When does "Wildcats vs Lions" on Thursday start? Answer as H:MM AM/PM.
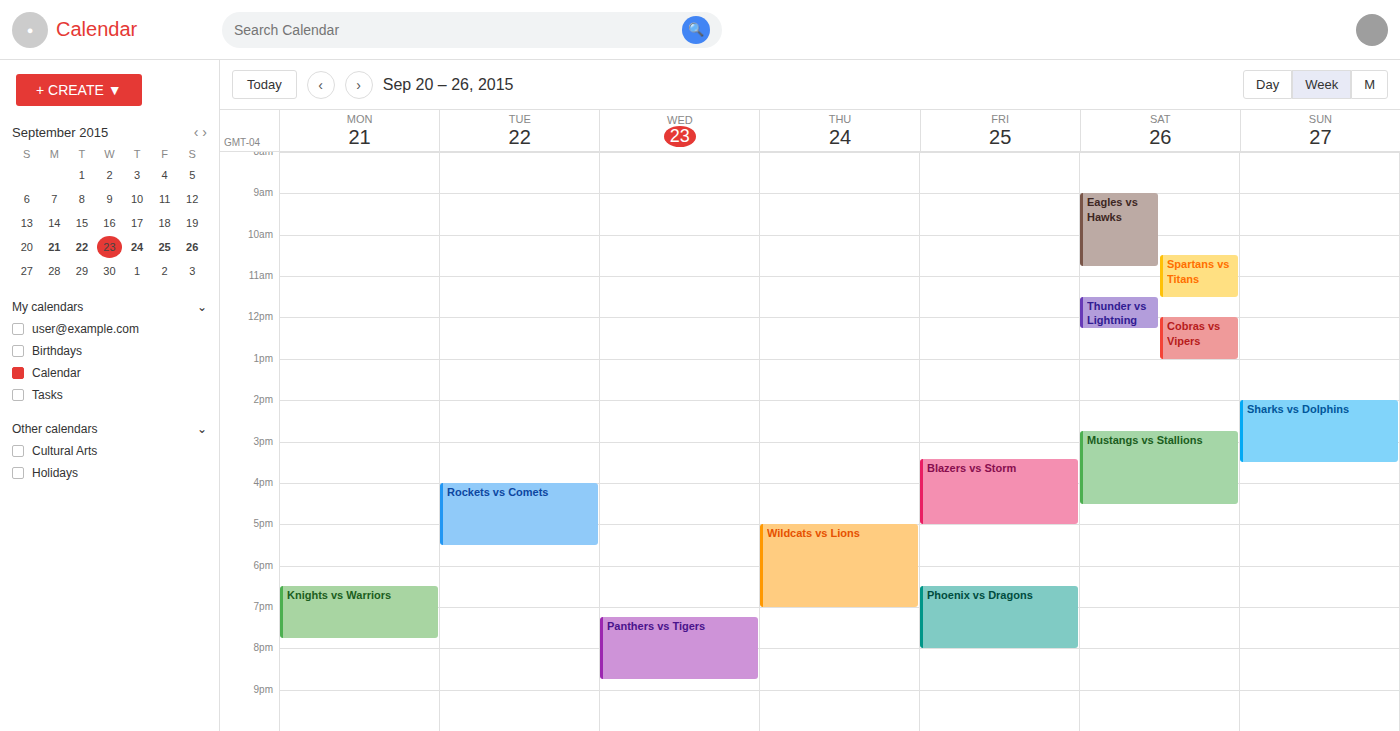
5:00 PM